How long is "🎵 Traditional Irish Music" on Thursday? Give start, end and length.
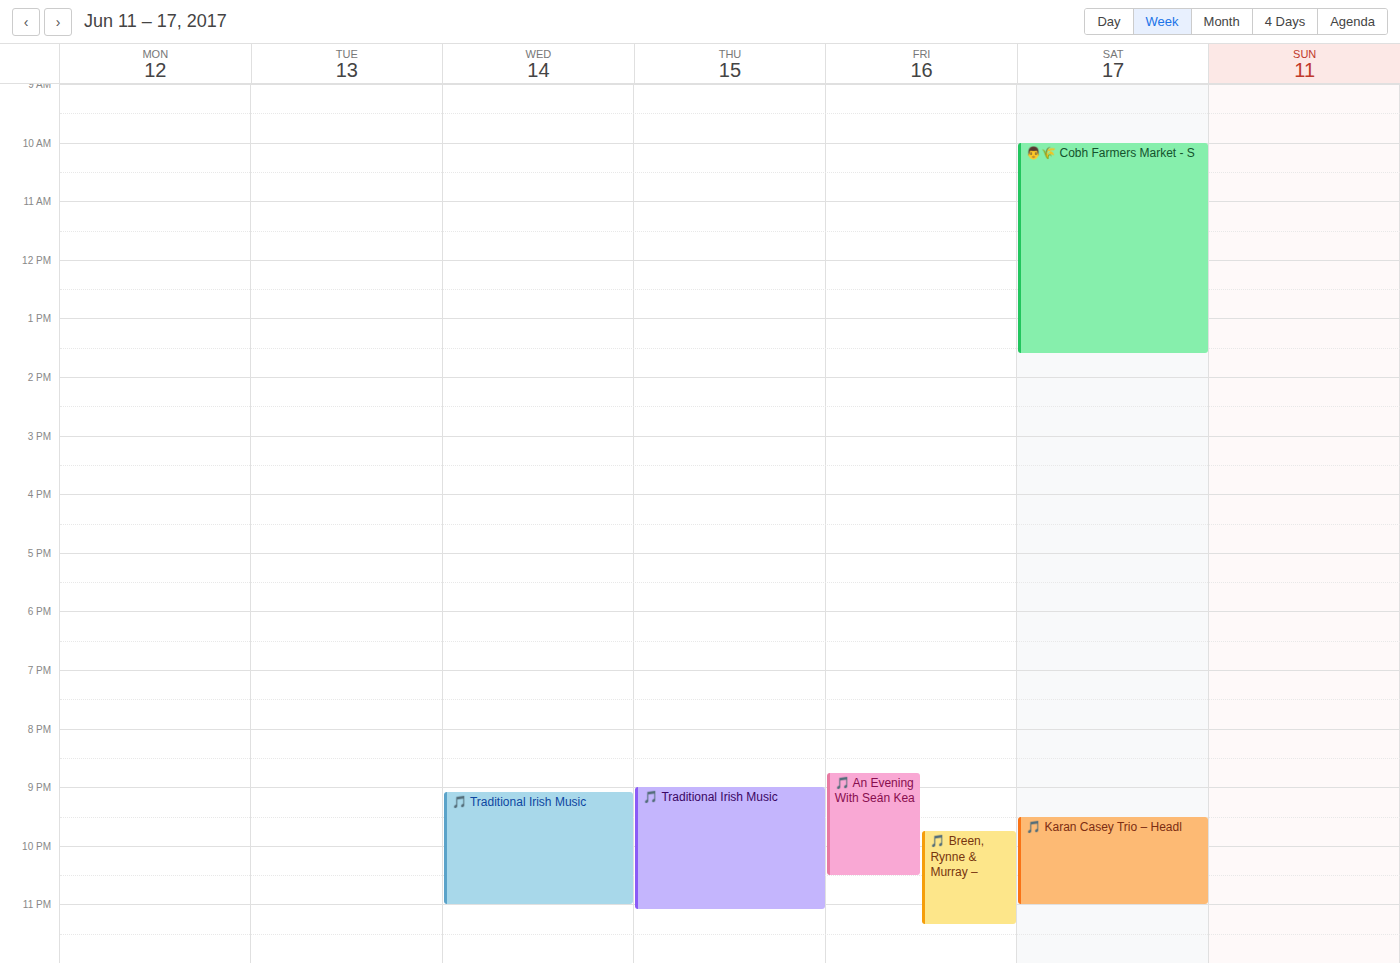
9:00 PM to 11:05 PM, 2 hours 5 minutes